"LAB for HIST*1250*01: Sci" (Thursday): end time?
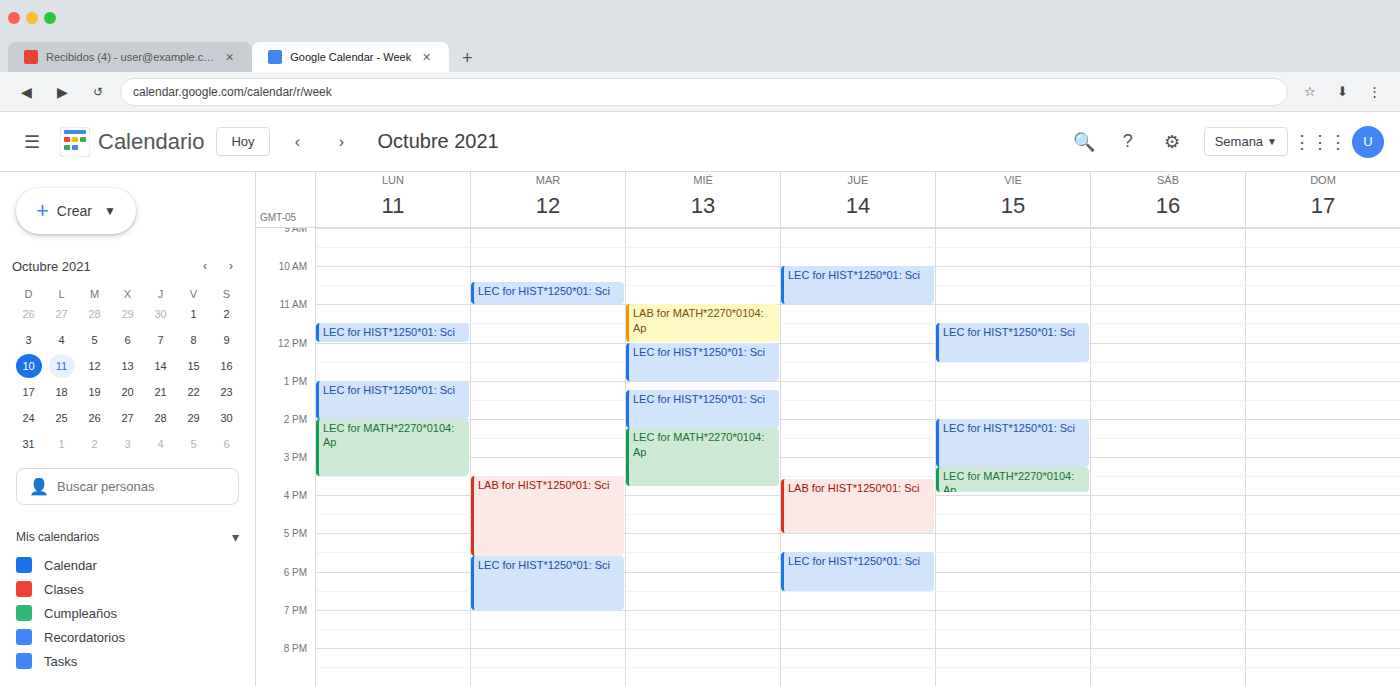
5:00 PM